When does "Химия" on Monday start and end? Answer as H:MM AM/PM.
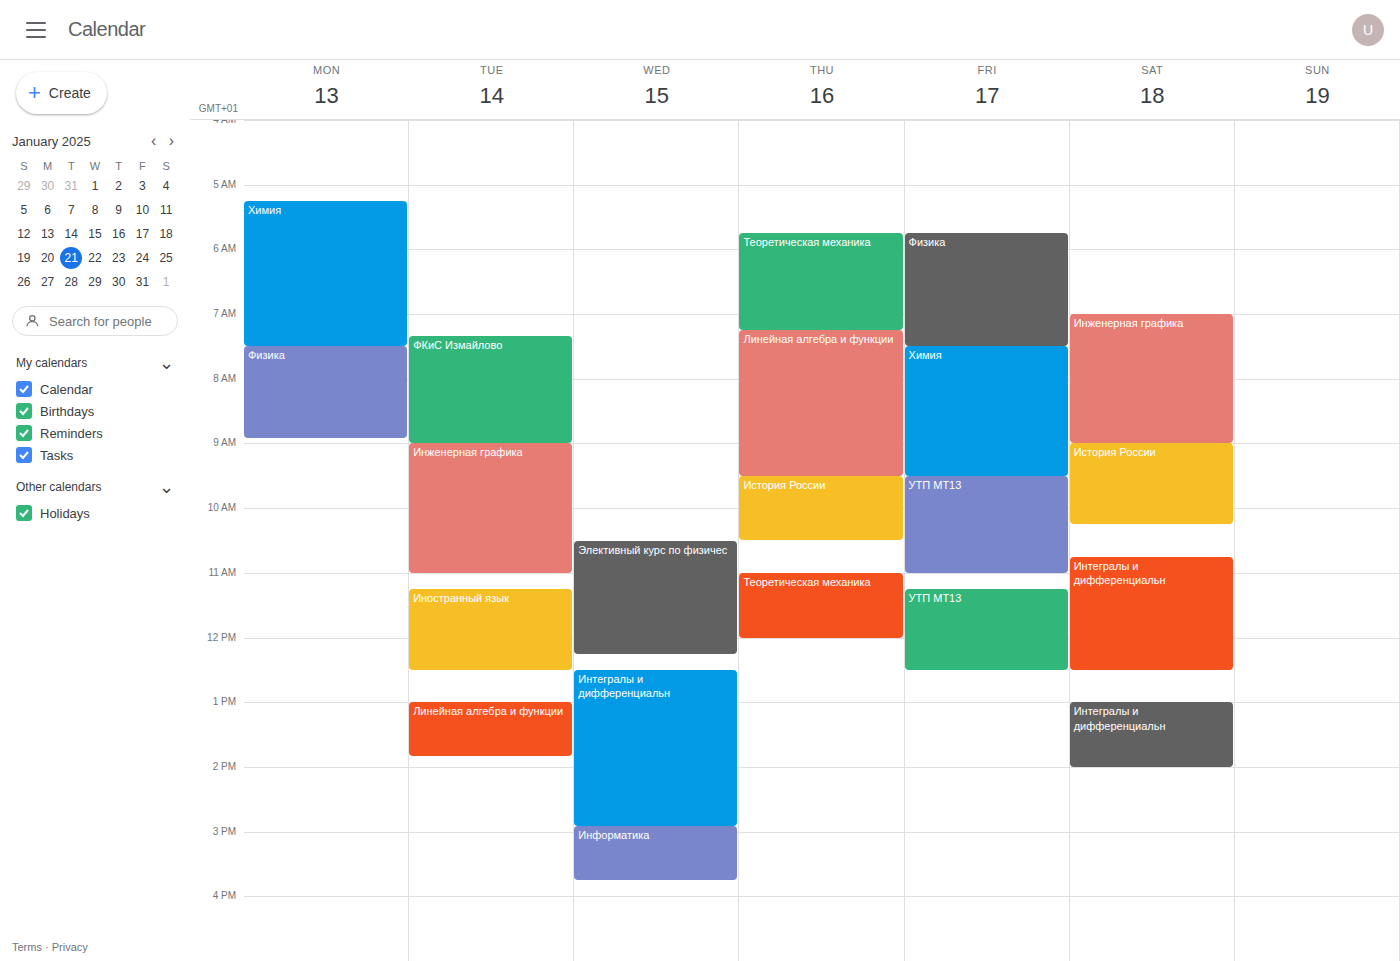
5:15 AM to 7:30 AM